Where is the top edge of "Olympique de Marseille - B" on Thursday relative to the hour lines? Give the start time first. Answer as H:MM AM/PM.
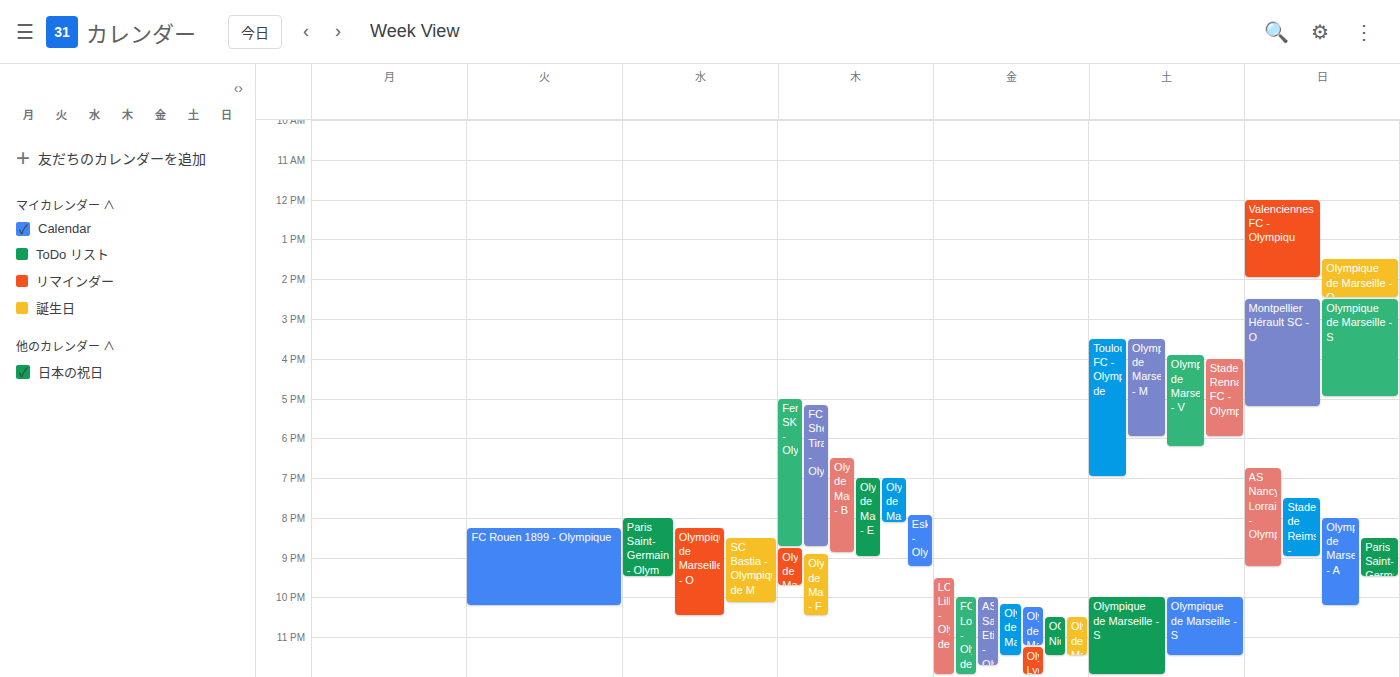
6:30 PM -- halfway between the 6 PM and 7 PM lines.